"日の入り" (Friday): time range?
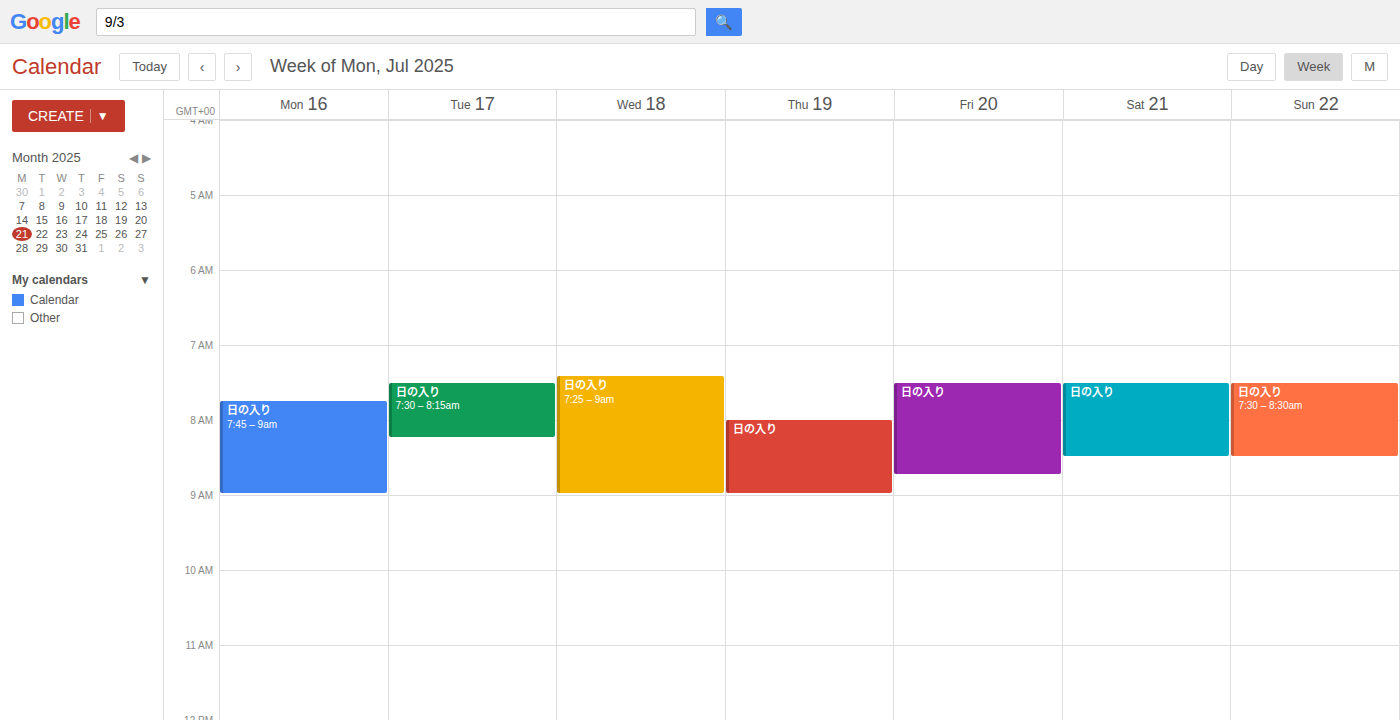
07:30 to 08:45